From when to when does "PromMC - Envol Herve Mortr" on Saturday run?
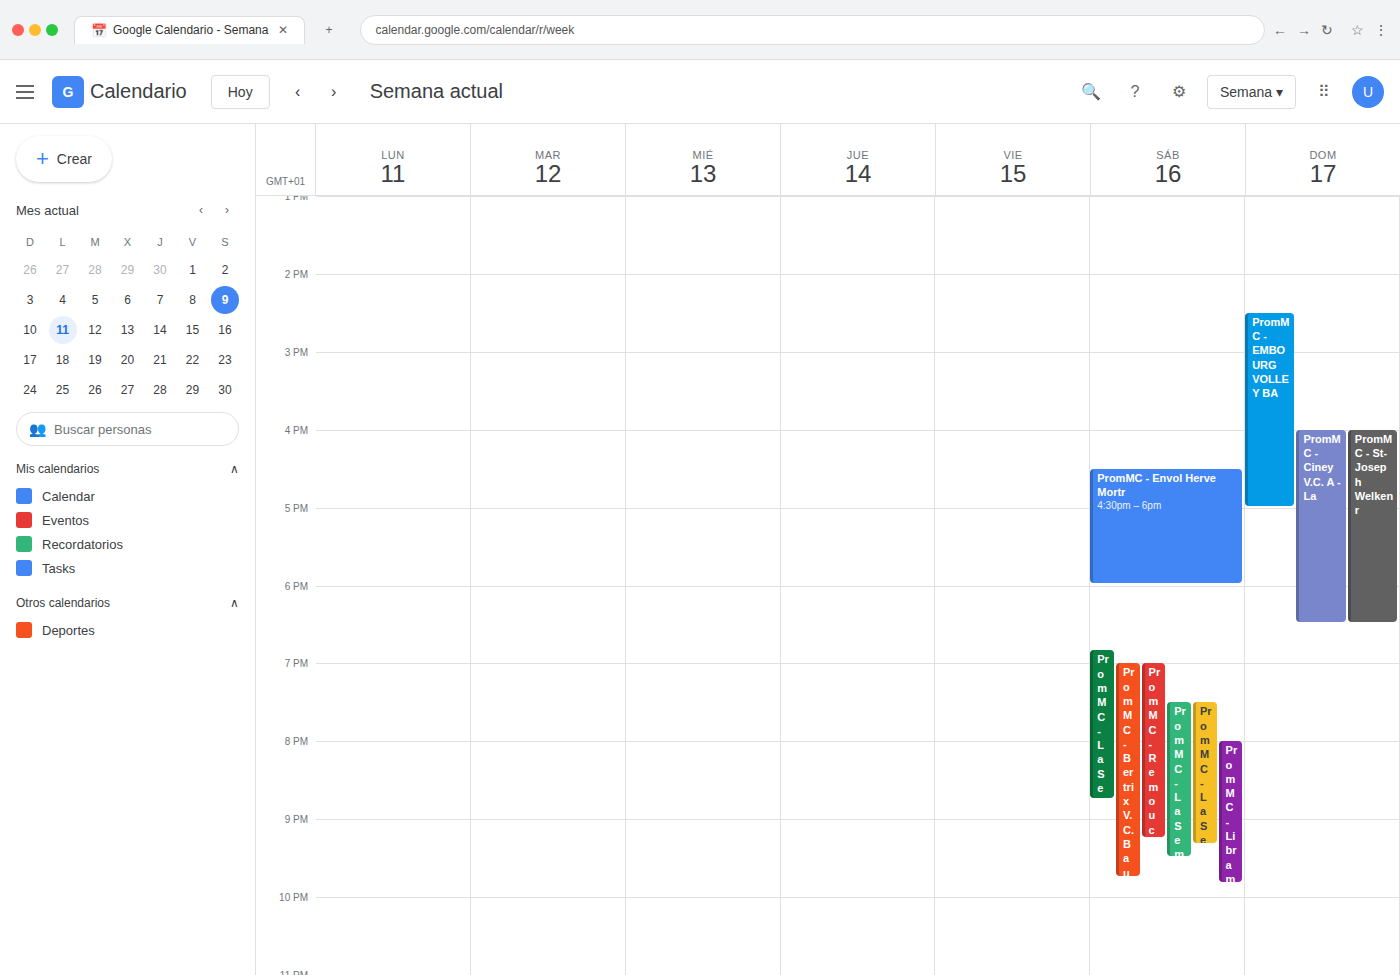
4:30 PM to 6:00 PM